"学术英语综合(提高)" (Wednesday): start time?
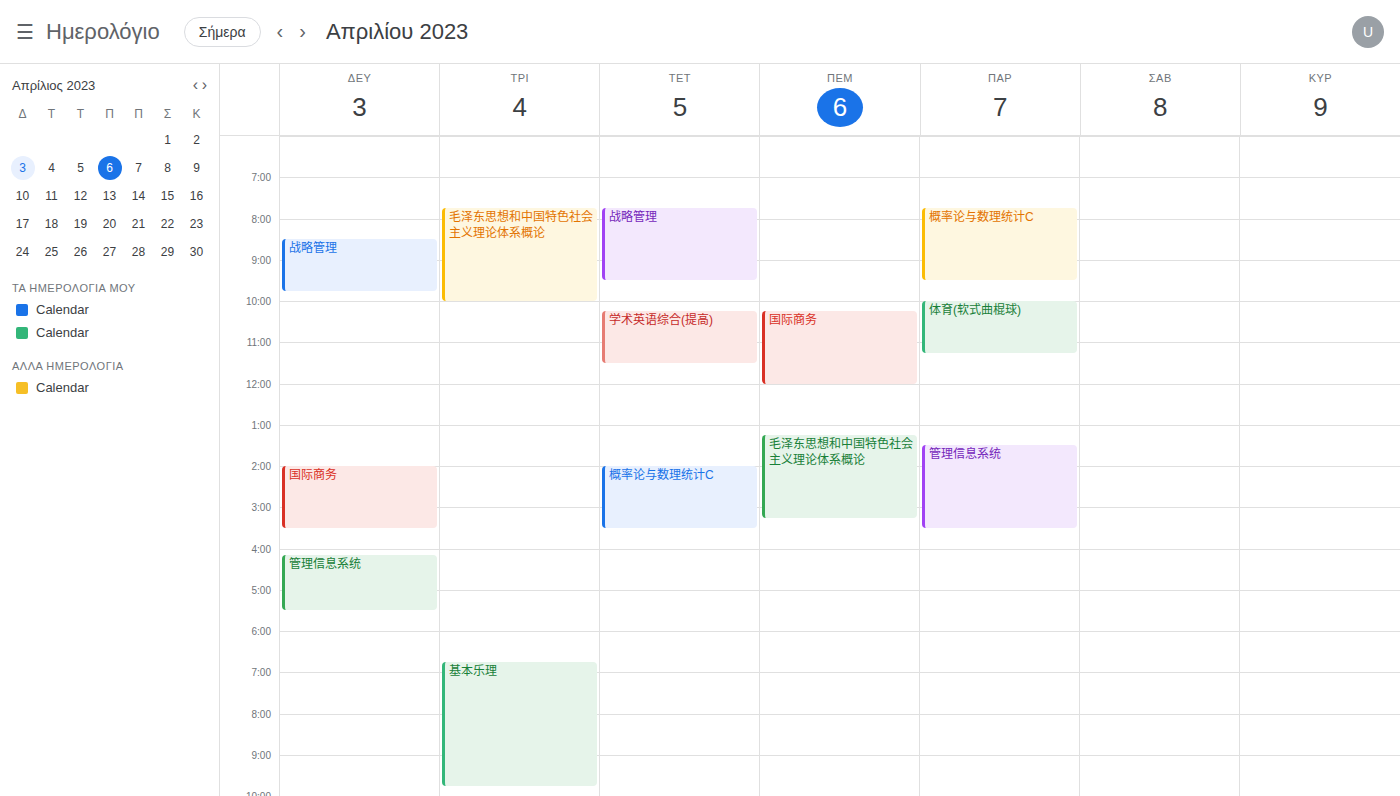
10:15